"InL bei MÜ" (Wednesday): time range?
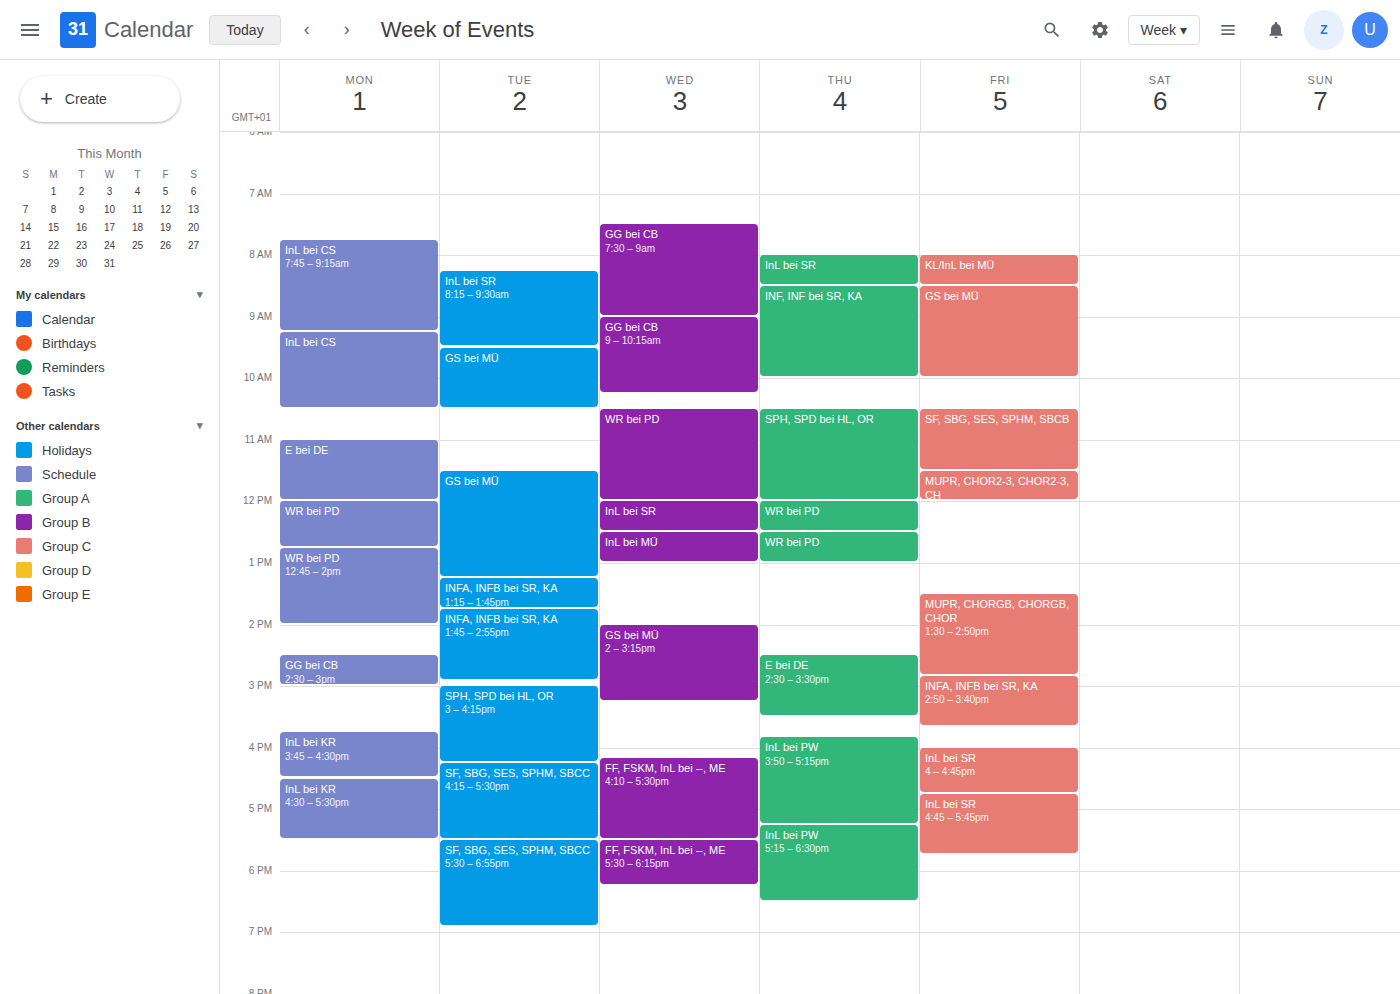
12:30 PM to 1:00 PM